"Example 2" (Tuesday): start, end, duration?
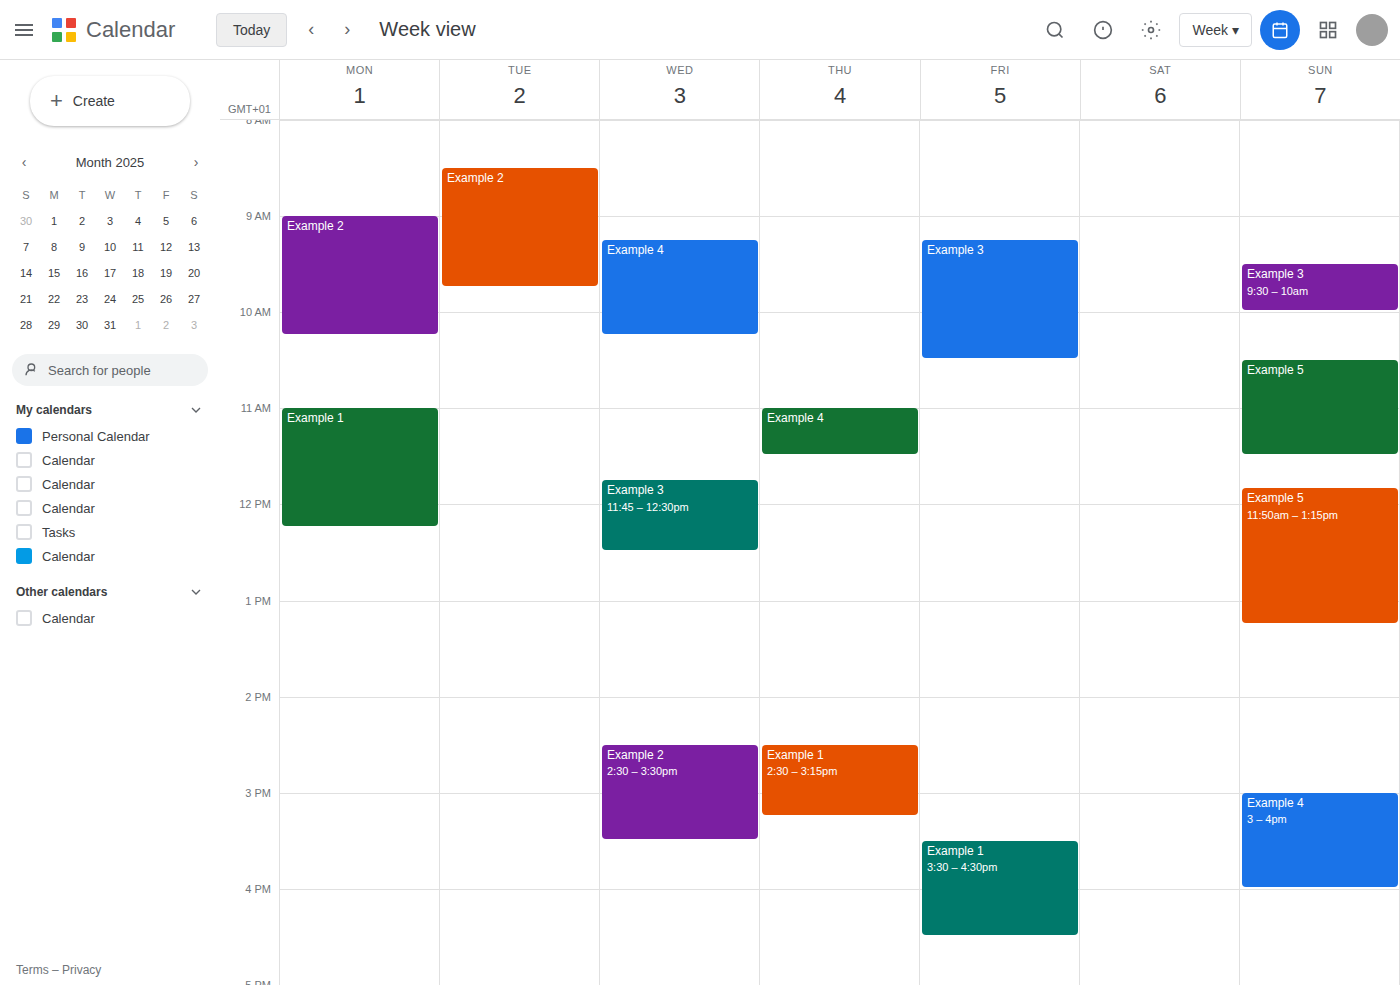
8:30 AM to 9:45 AM, 1 hour 15 minutes